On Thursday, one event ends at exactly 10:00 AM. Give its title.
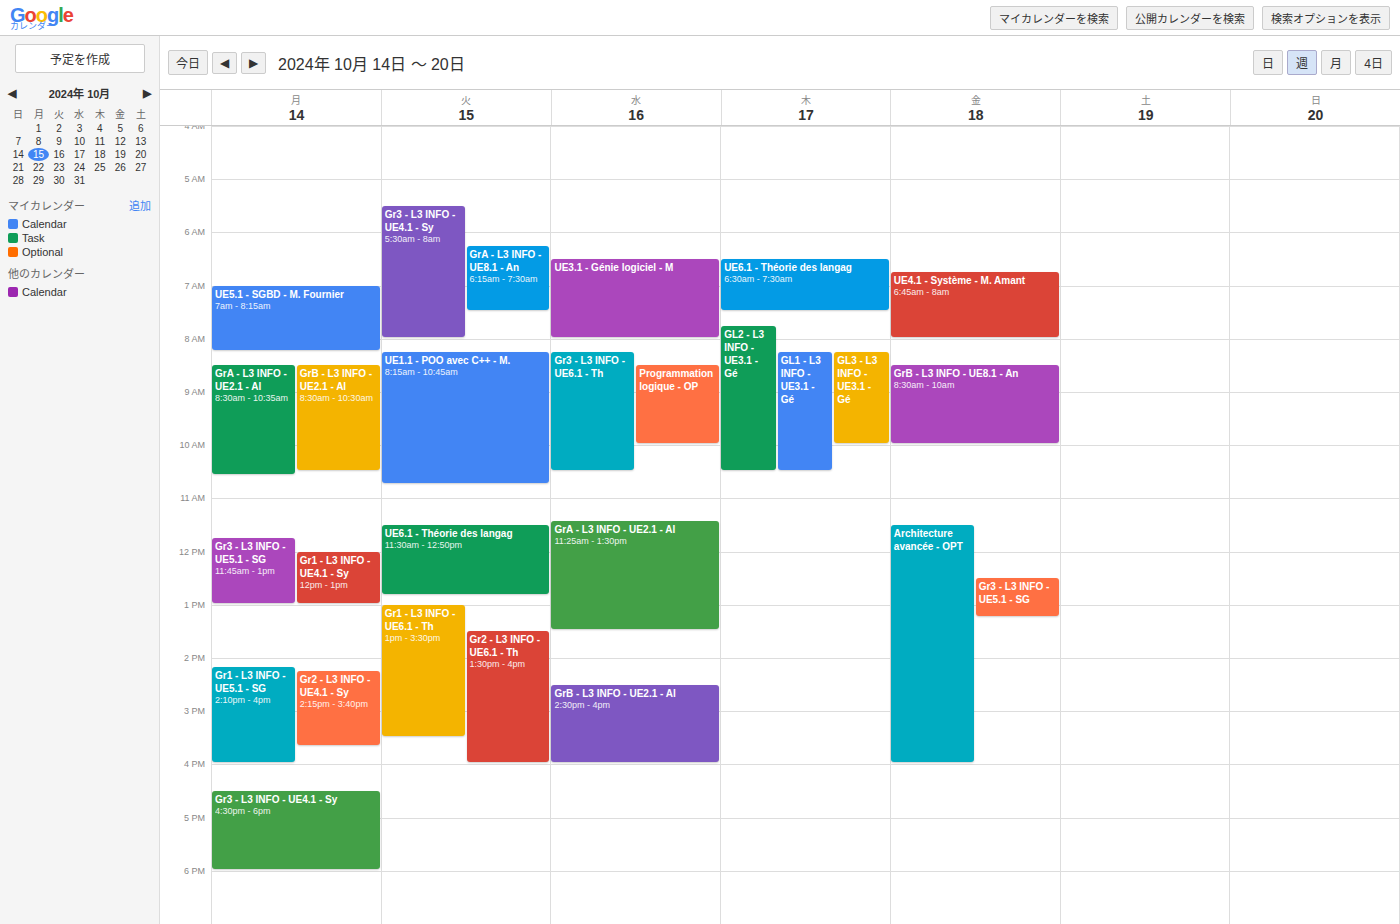
"GL3 - L3 INFO - UE3.1 - Gé"